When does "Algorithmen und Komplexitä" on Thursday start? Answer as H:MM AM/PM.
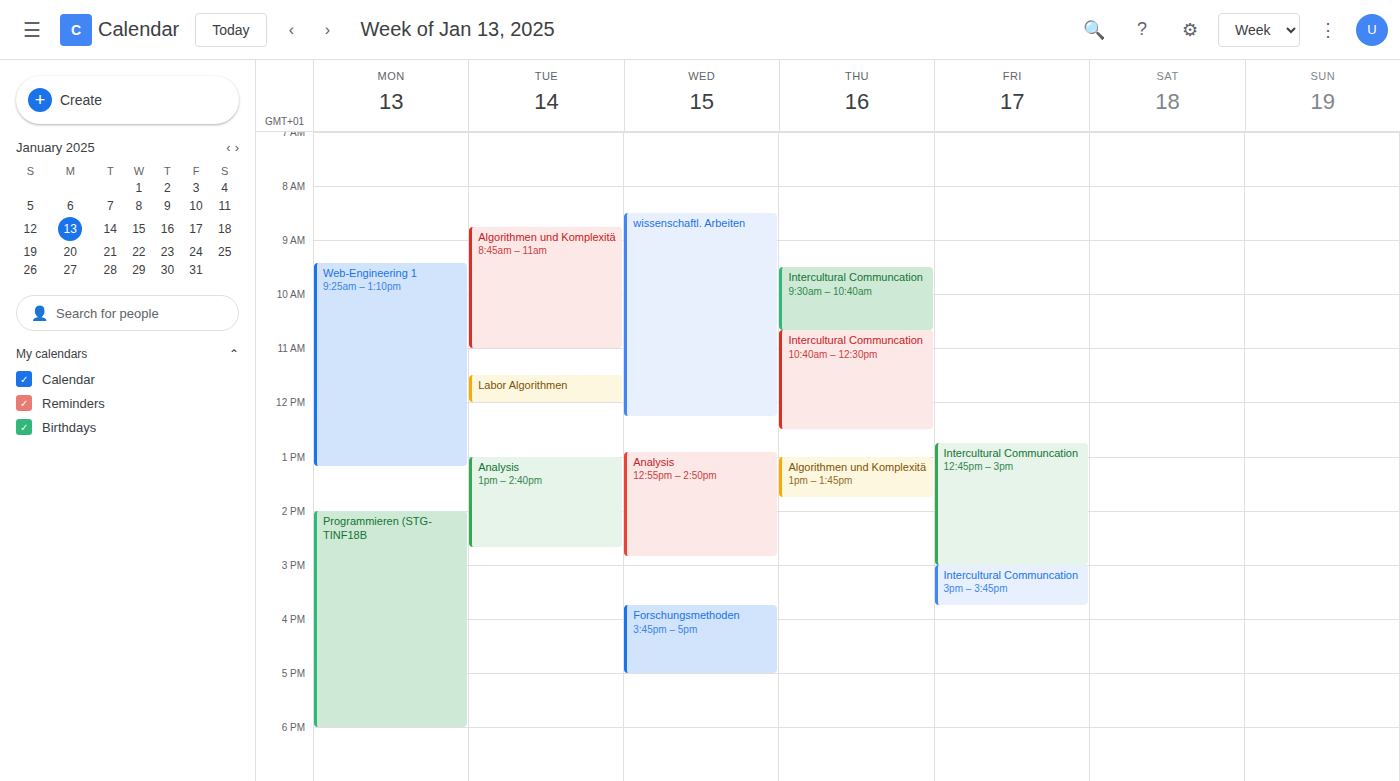
1:00 PM